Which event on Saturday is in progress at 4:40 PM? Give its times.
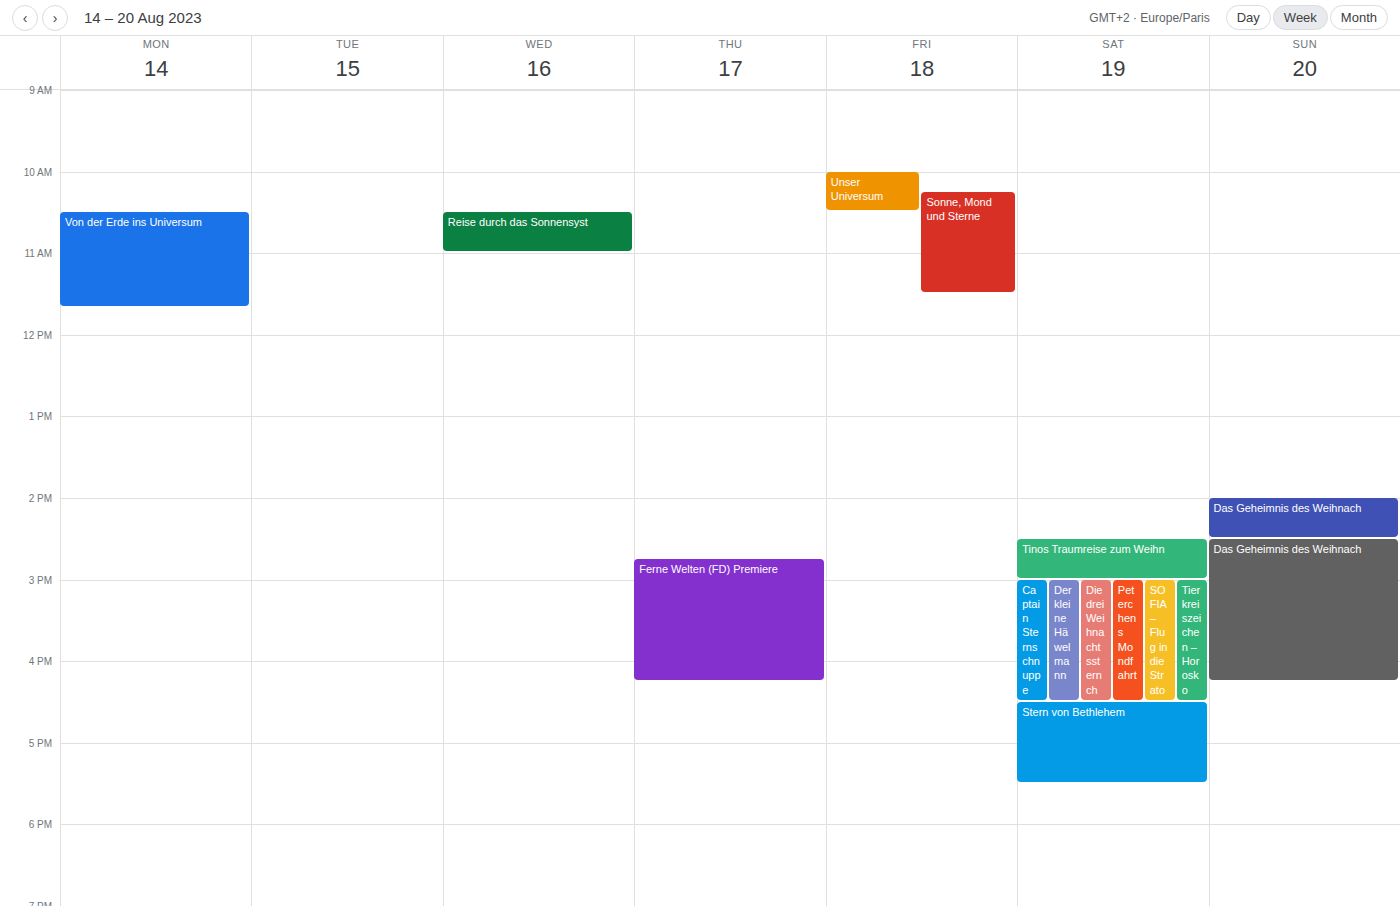
"Stern von Bethlehem", 4:30 PM to 5:30 PM